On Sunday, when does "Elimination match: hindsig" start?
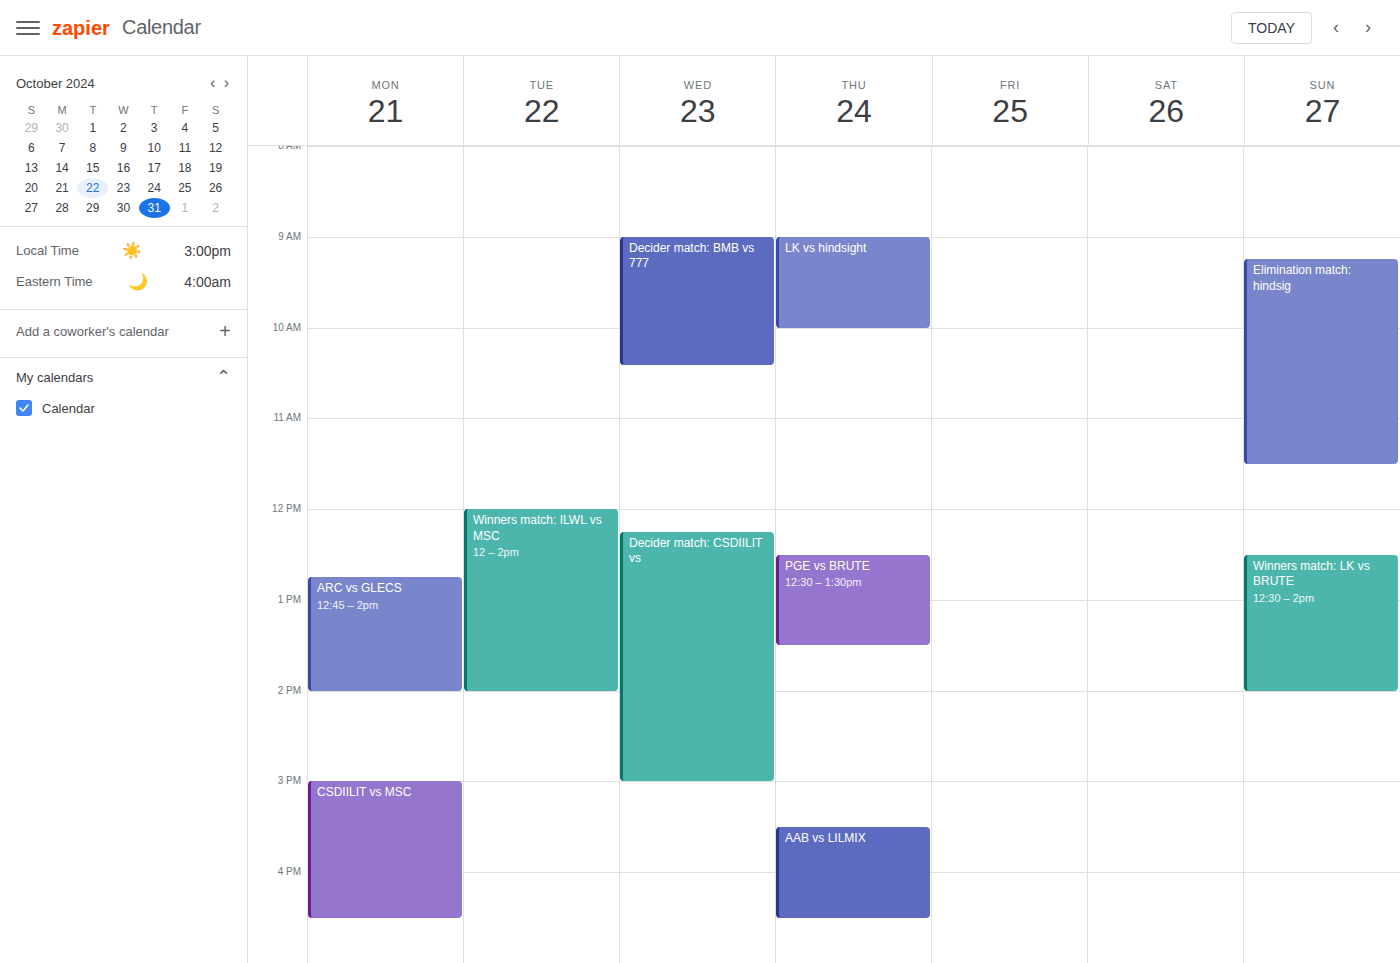
9:15 AM